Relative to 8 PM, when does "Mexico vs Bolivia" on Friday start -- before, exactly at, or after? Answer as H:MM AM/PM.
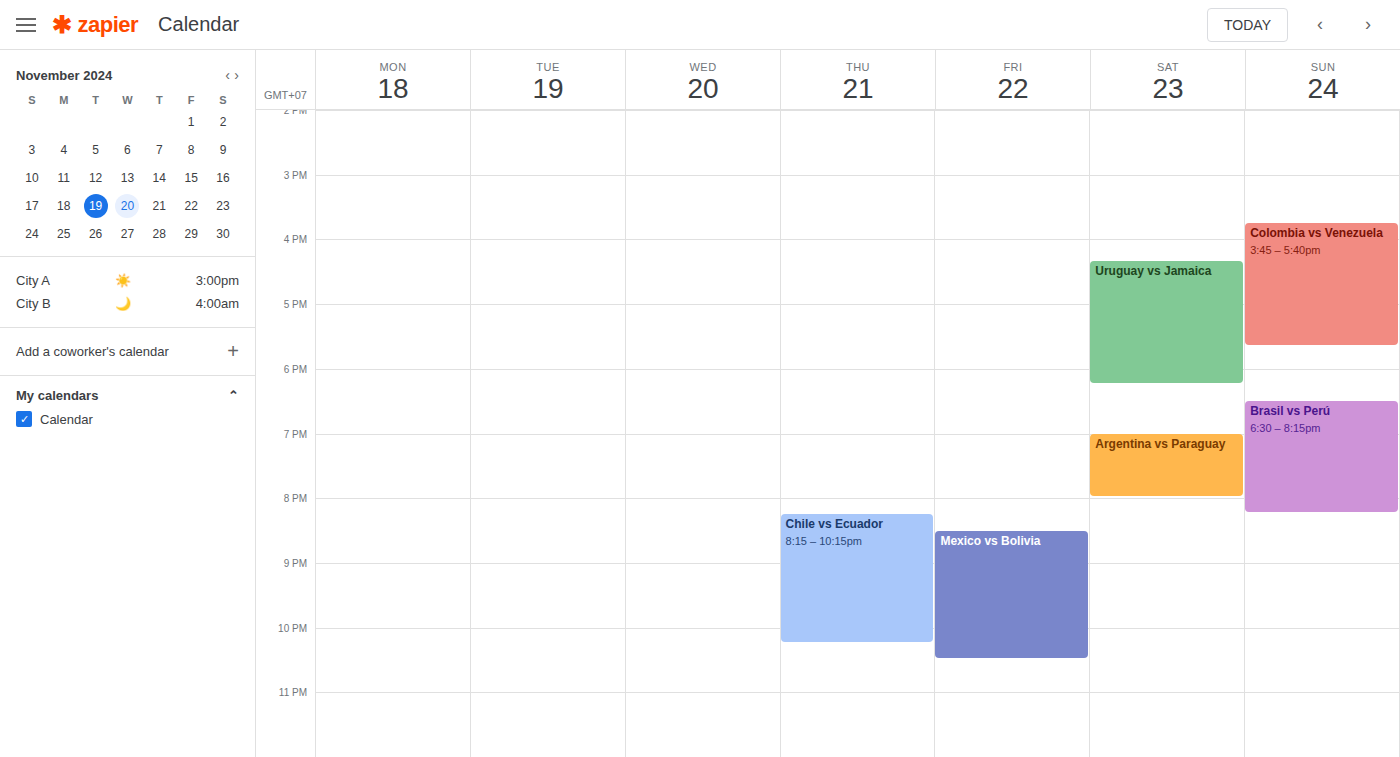
8:30 PM -- after 8 PM, 30 minutes below the 8 PM line.